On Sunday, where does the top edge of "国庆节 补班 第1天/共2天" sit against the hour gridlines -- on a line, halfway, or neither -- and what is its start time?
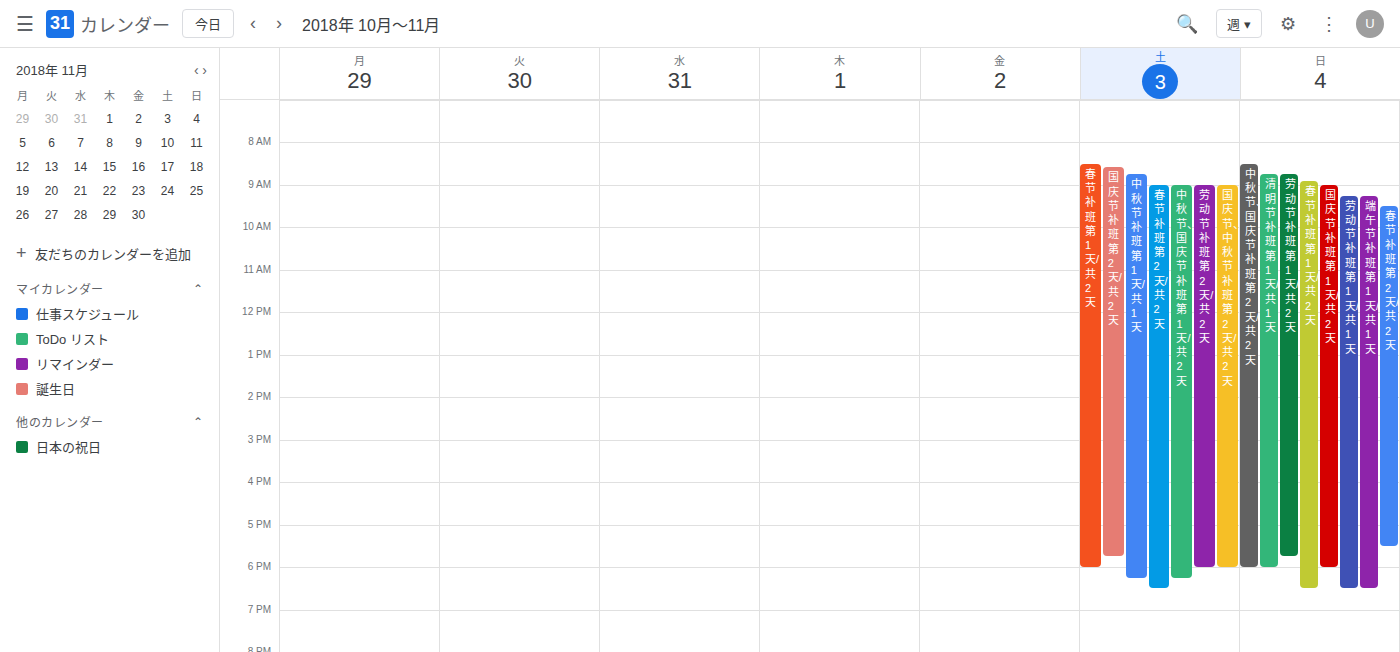
9:00 AM -- exactly on the 9 AM line.